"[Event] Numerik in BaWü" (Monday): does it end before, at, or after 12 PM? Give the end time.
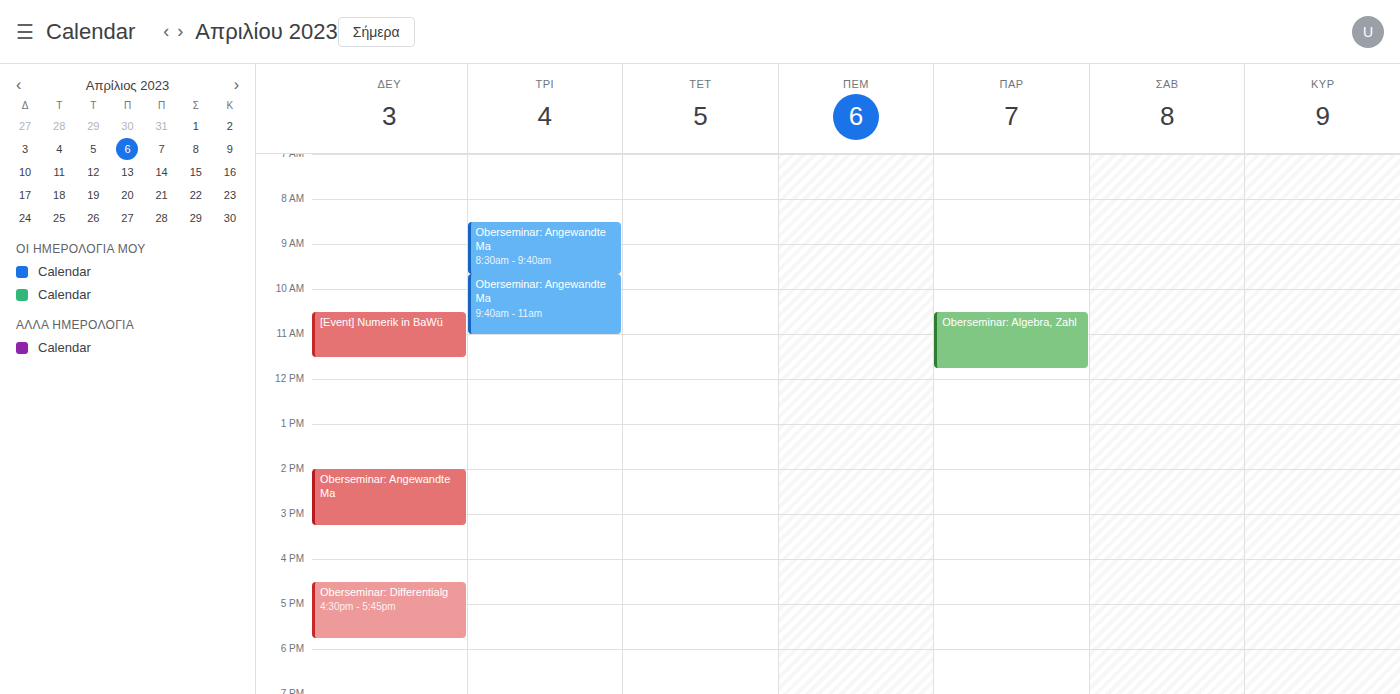
11:30 AM -- before 12 PM, 30 minutes above the 12 PM line.